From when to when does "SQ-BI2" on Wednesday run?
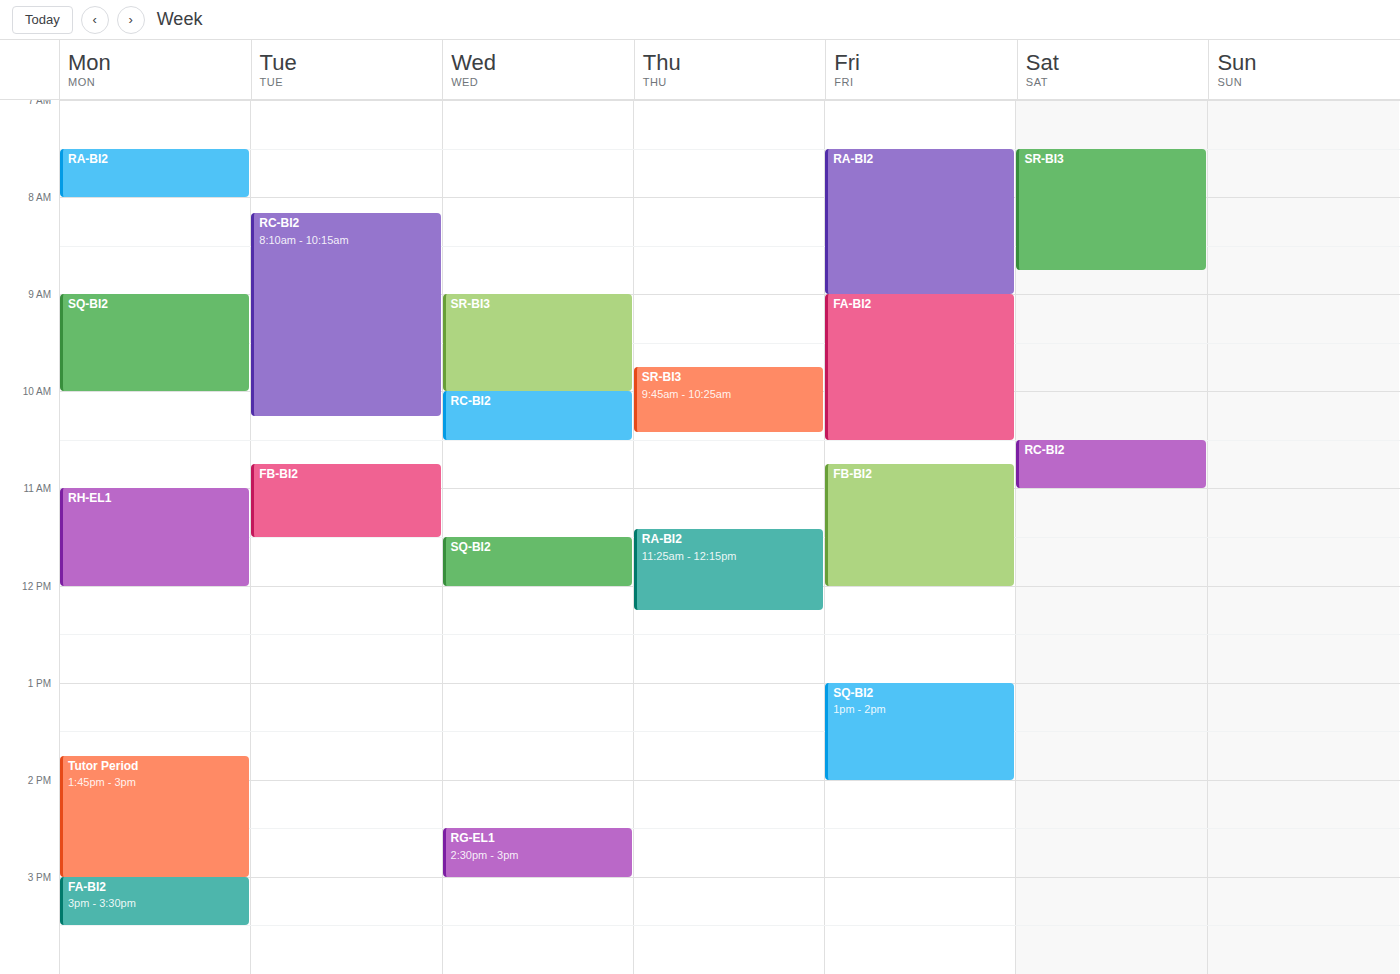
11:30 AM to 12:00 PM